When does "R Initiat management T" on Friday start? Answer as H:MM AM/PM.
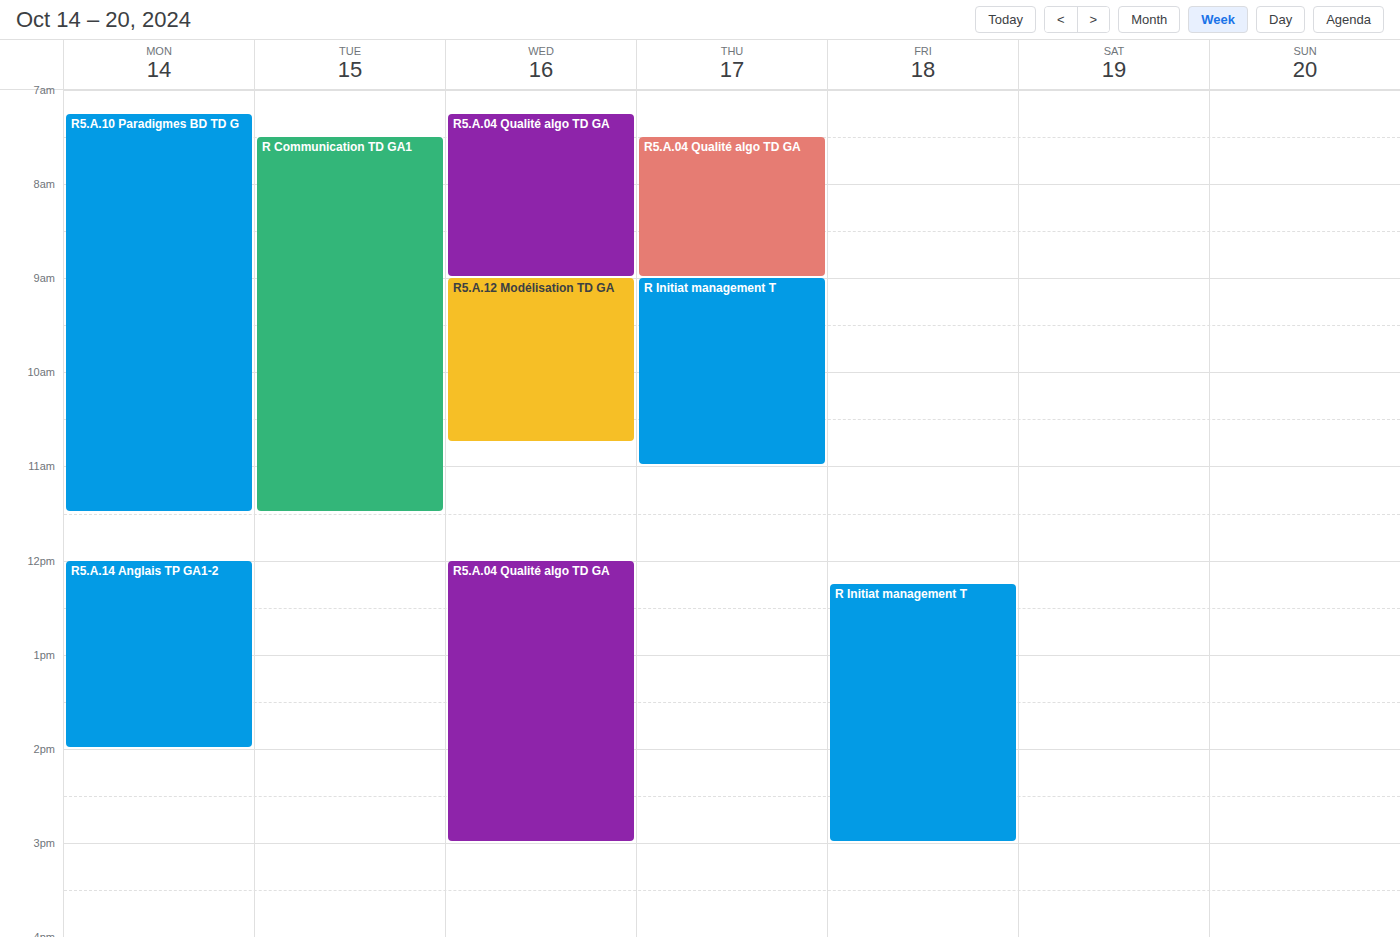
12:15 PM